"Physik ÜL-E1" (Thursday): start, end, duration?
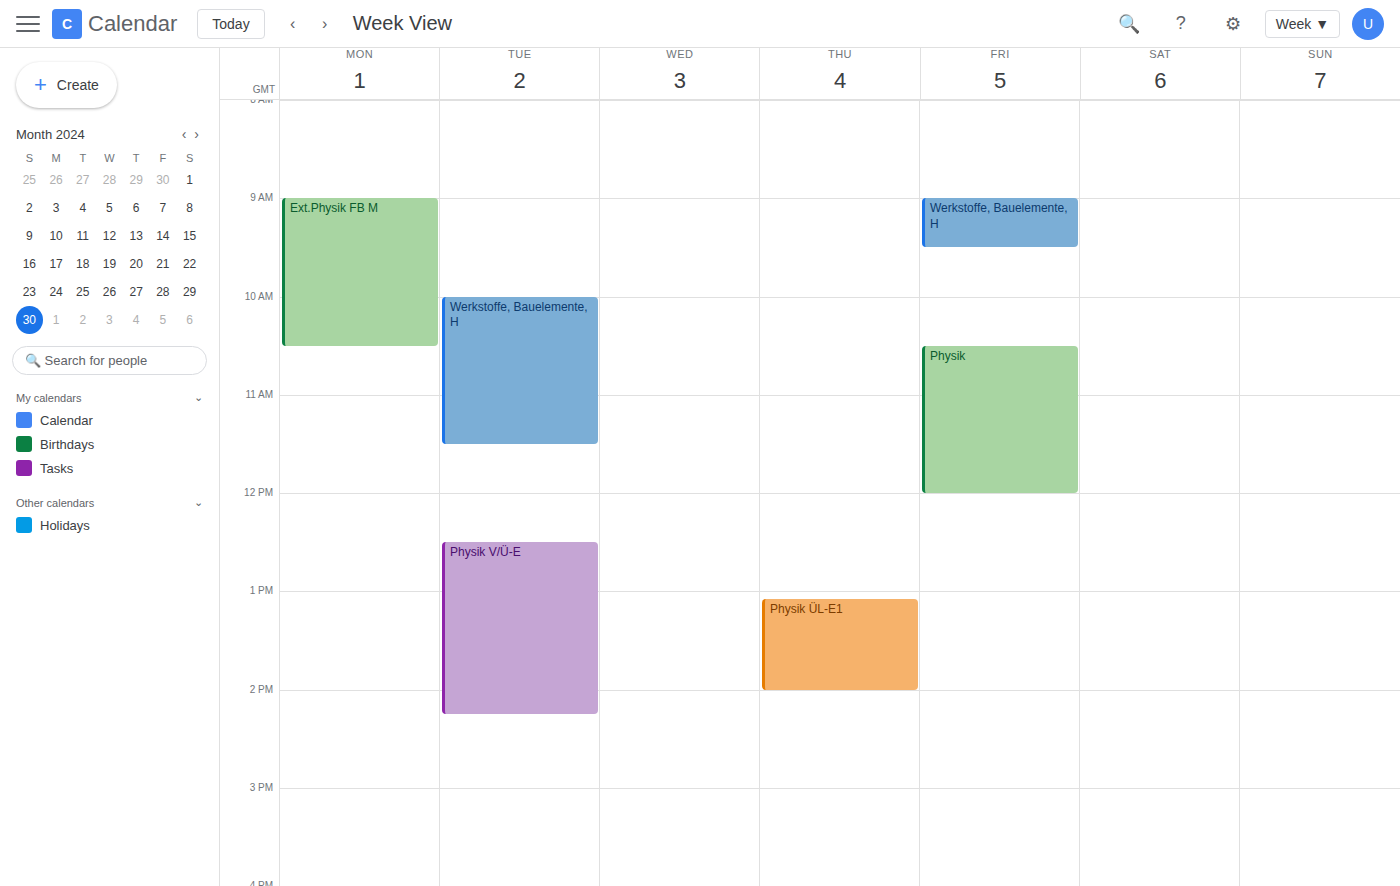
1:05 PM to 2:00 PM, 55 minutes